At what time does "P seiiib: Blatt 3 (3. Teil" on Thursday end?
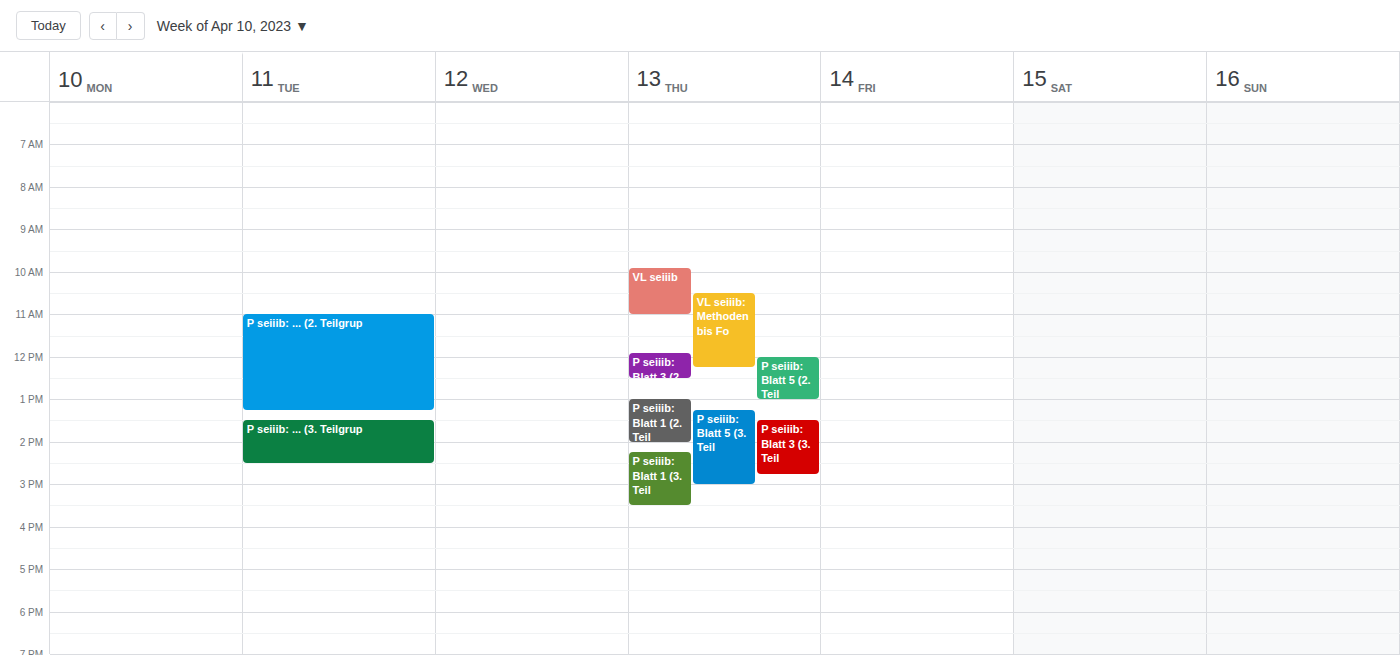
2:45 PM